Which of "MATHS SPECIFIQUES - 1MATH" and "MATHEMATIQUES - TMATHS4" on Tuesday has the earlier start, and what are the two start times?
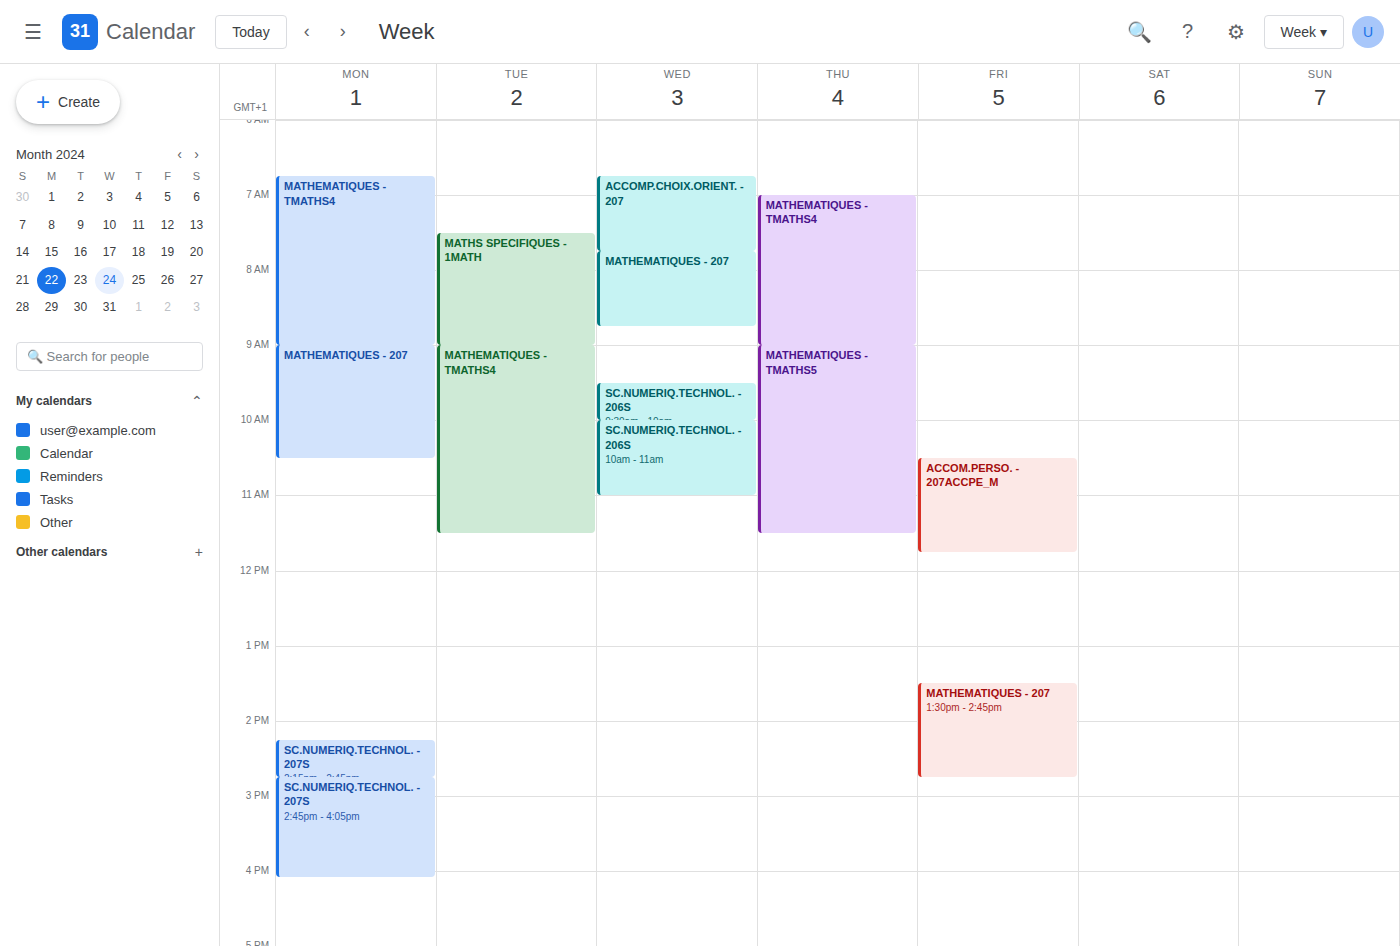
"MATHS SPECIFIQUES - 1MATH" 7:30 AM; "MATHEMATIQUES - TMATHS4" 9:00 AM.